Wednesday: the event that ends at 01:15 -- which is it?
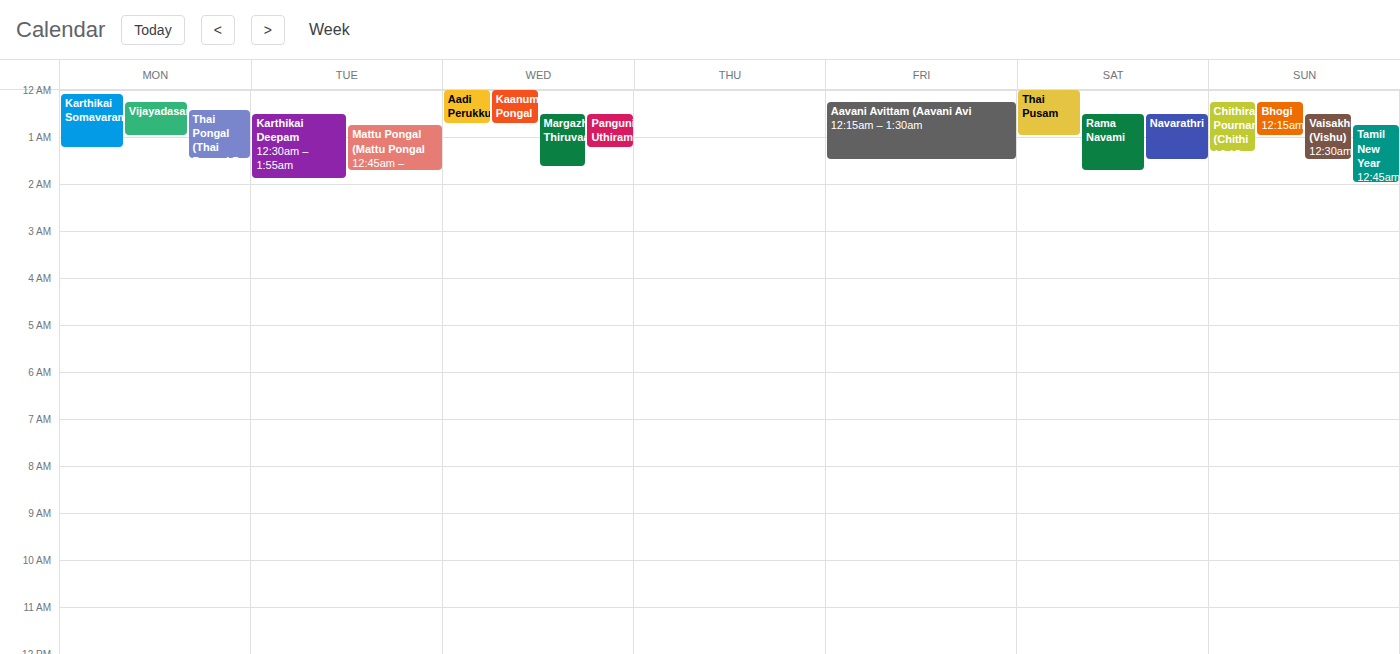
"Panguni Uthiram"